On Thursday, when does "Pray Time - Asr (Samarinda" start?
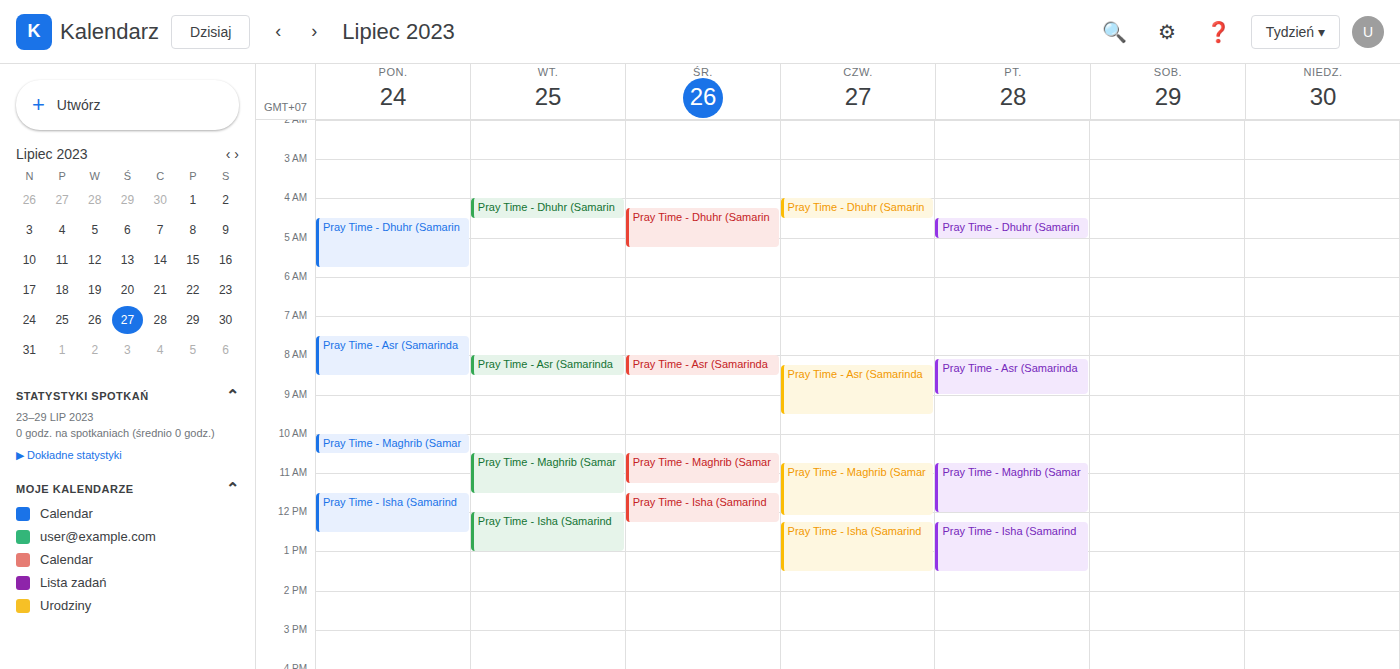
8:15 AM